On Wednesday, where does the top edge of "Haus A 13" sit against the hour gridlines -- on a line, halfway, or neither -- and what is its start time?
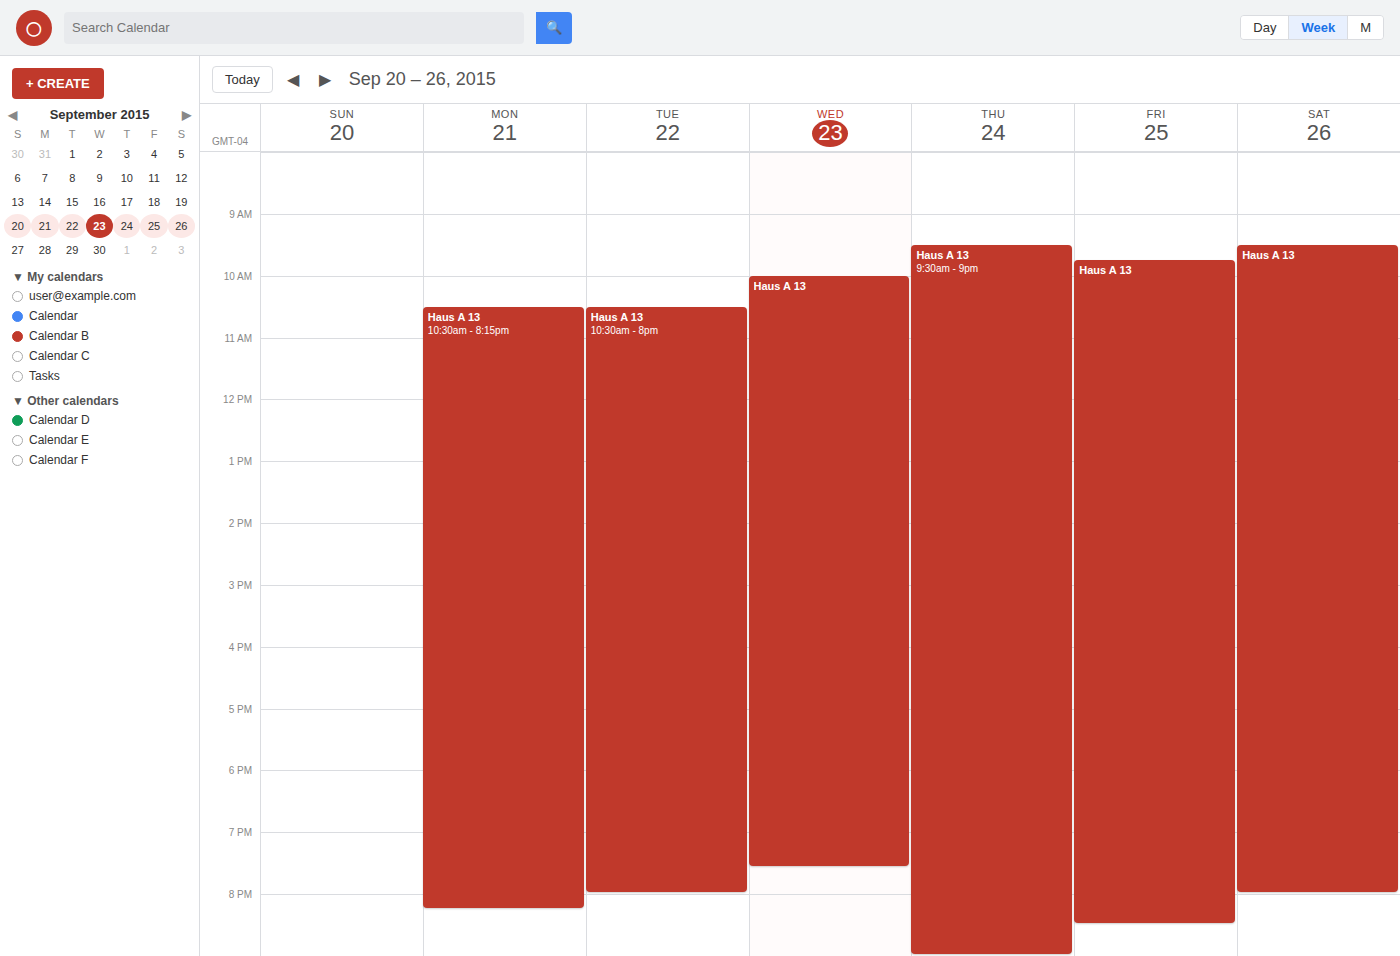
10:00 AM -- exactly on the 10 AM line.